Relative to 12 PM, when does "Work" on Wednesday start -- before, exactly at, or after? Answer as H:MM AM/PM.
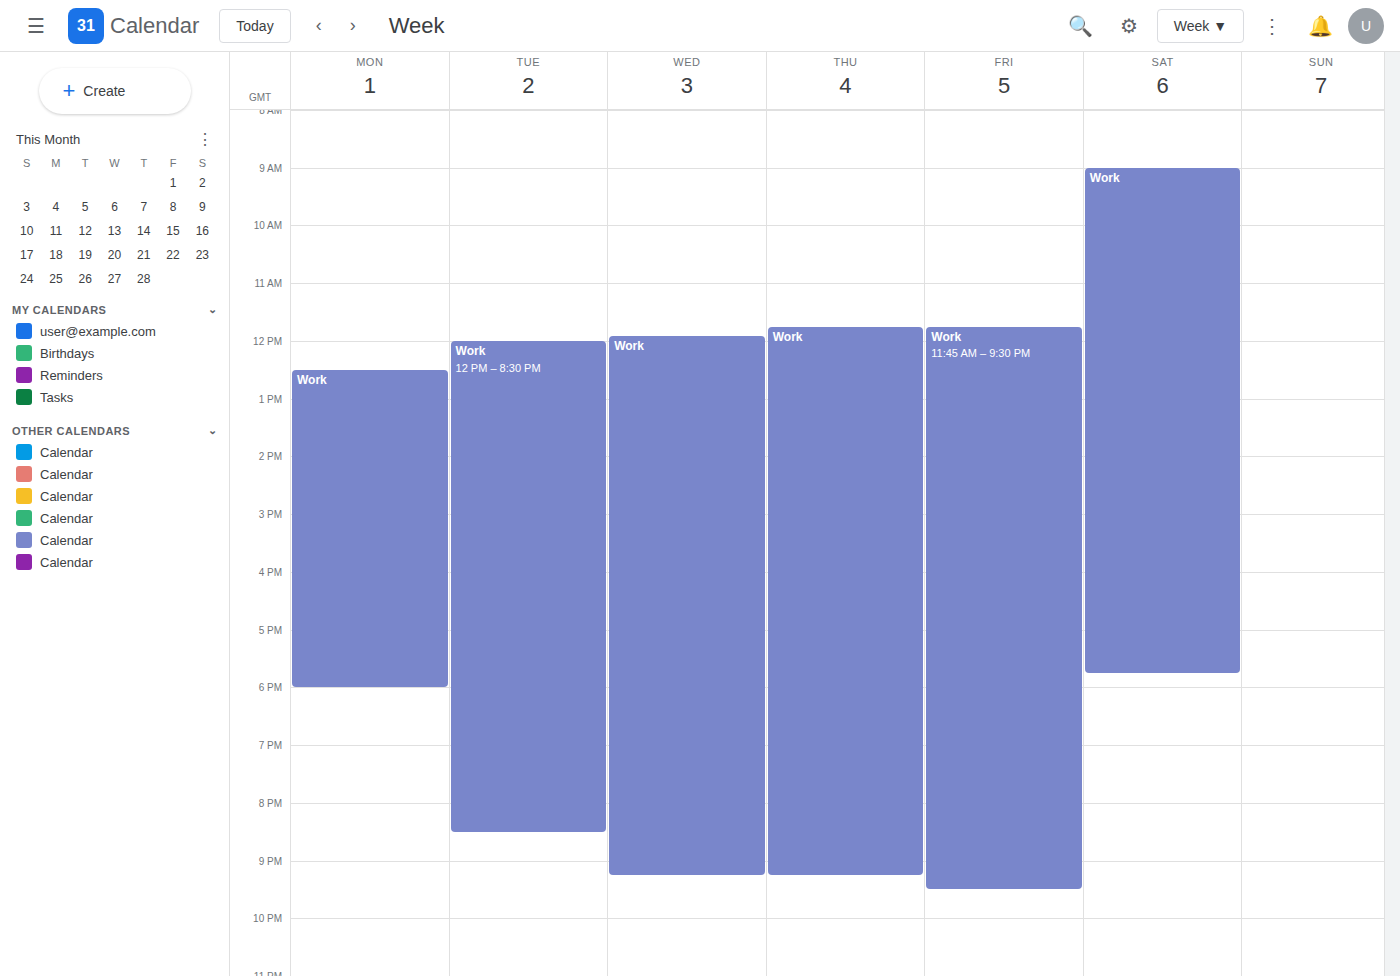
11:55 AM -- before 12 PM, 5 minutes above the 12 PM line.